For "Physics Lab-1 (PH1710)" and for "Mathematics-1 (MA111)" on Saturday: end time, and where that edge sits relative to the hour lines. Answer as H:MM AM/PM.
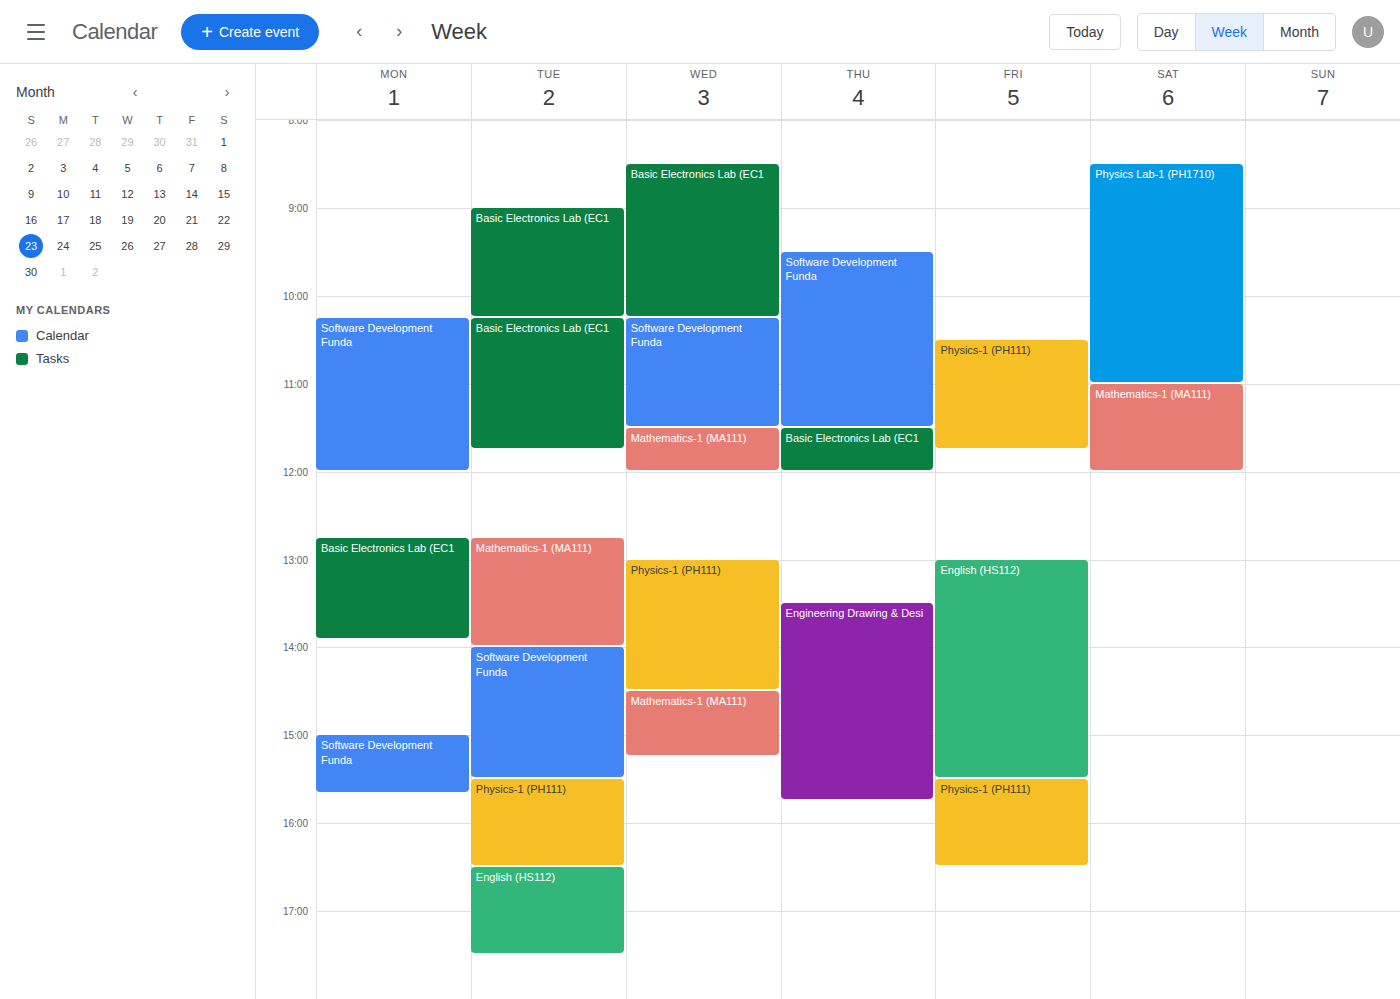
"Physics Lab-1 (PH1710)": 11:00 AM, exactly on the 11 AM line. "Mathematics-1 (MA111)": 12:00 PM, exactly on the 12 PM line.